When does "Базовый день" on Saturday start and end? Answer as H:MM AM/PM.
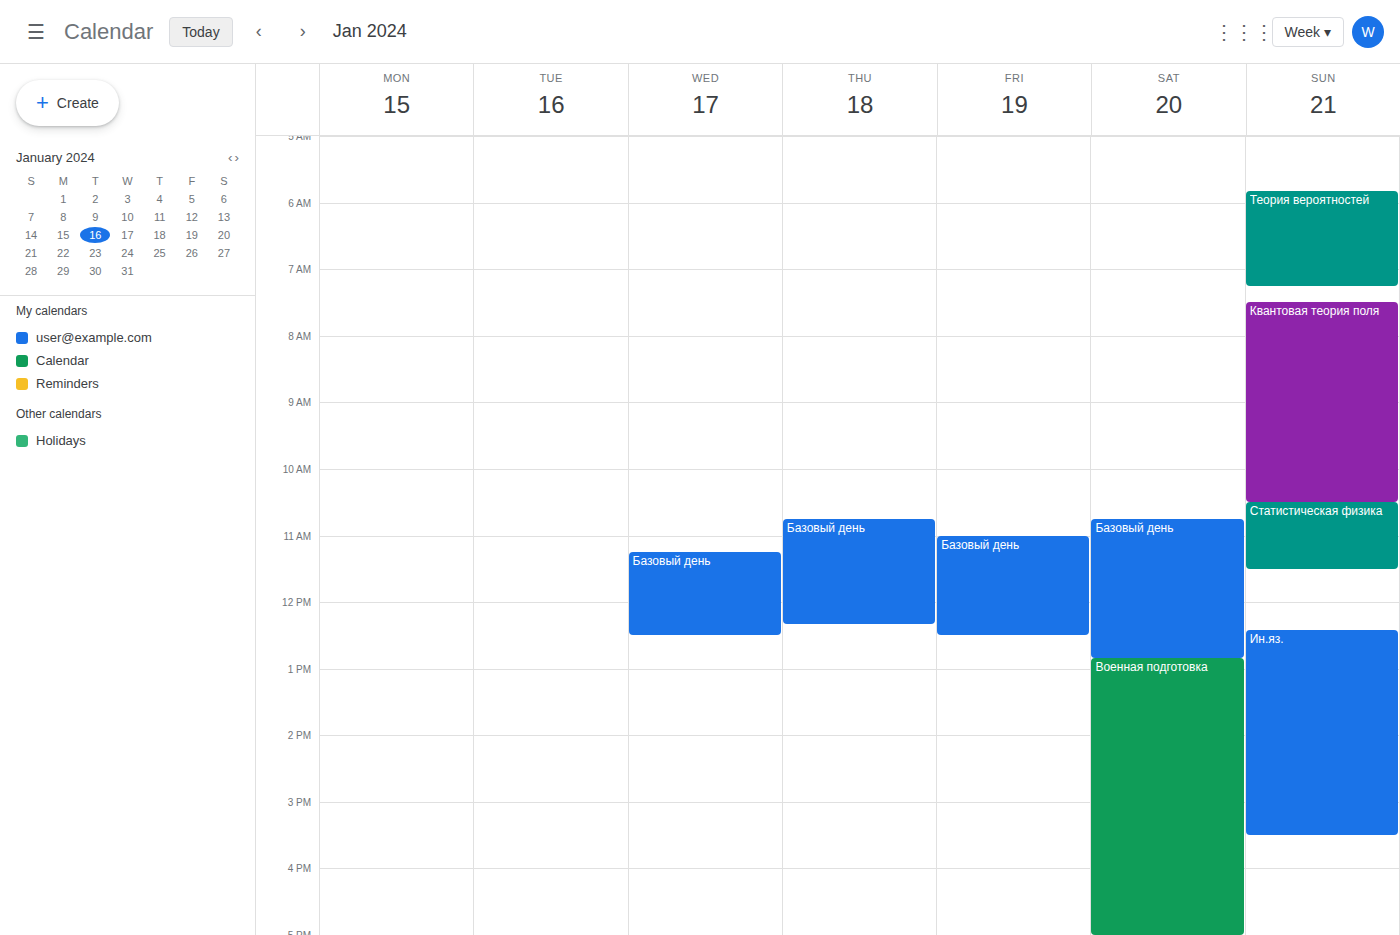
10:45 AM to 12:50 PM